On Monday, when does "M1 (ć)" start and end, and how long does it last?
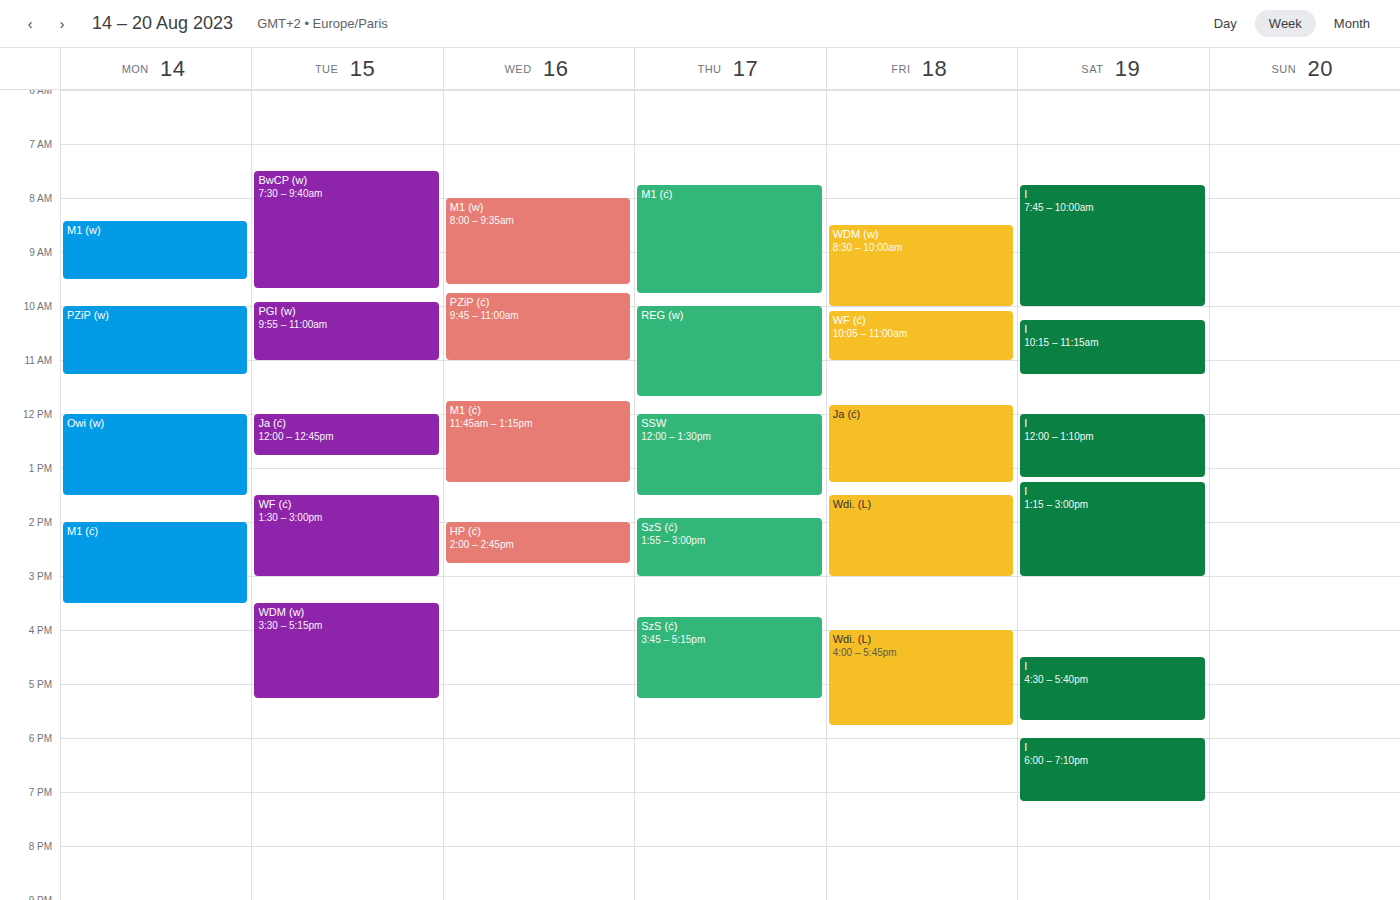
2:00 PM to 3:30 PM, 1 hour 30 minutes